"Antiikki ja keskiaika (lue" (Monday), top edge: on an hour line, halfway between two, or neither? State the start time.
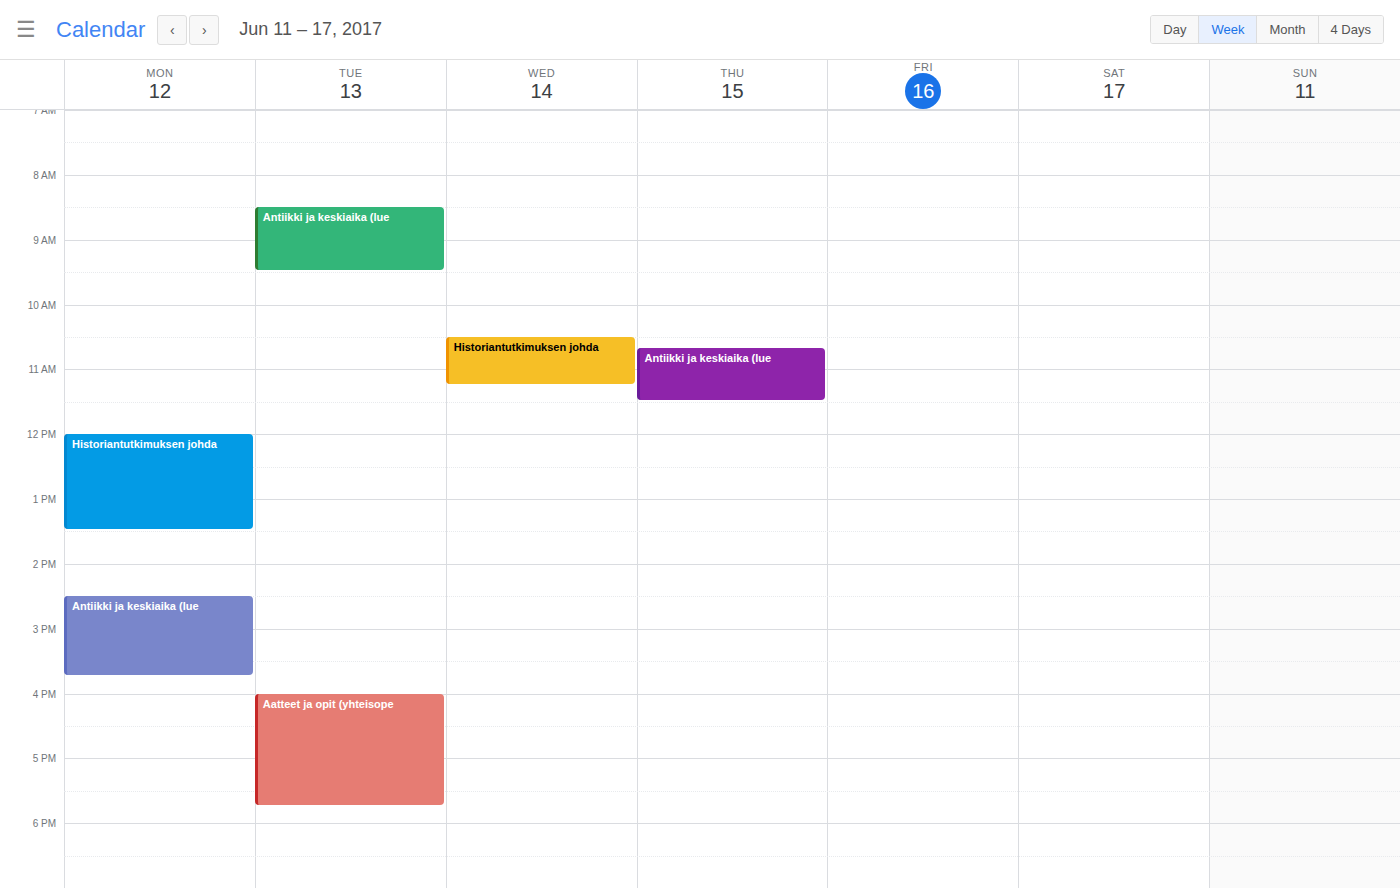
14:30 -- halfway between the 14:00 and 15:00 lines.